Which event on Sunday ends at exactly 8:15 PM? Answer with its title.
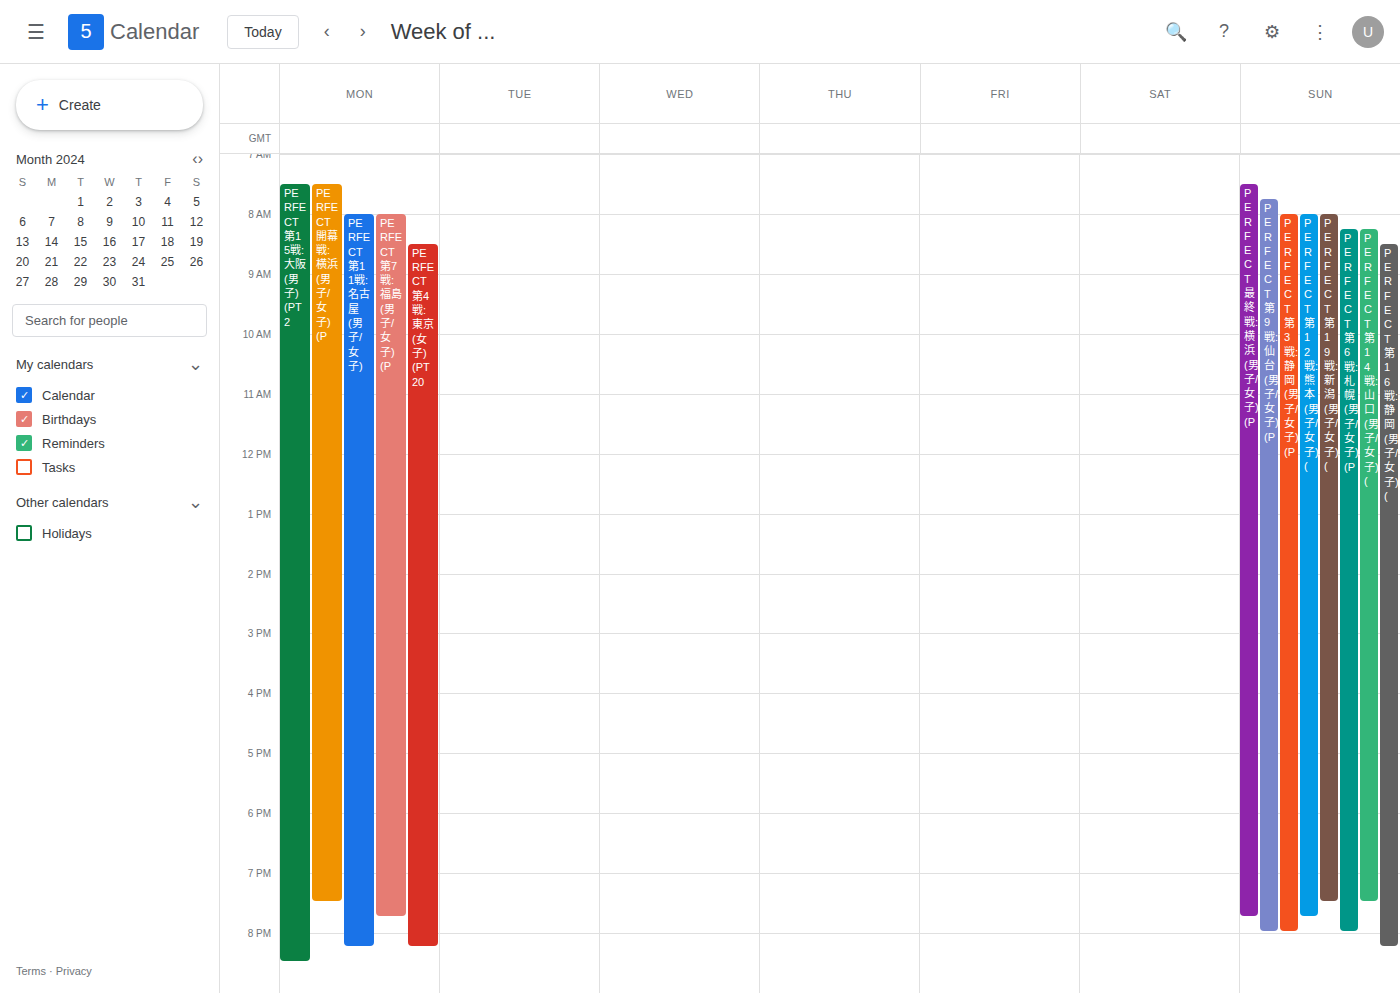
"PERFECT 第16戦: 静岡 (男子/女子) ("